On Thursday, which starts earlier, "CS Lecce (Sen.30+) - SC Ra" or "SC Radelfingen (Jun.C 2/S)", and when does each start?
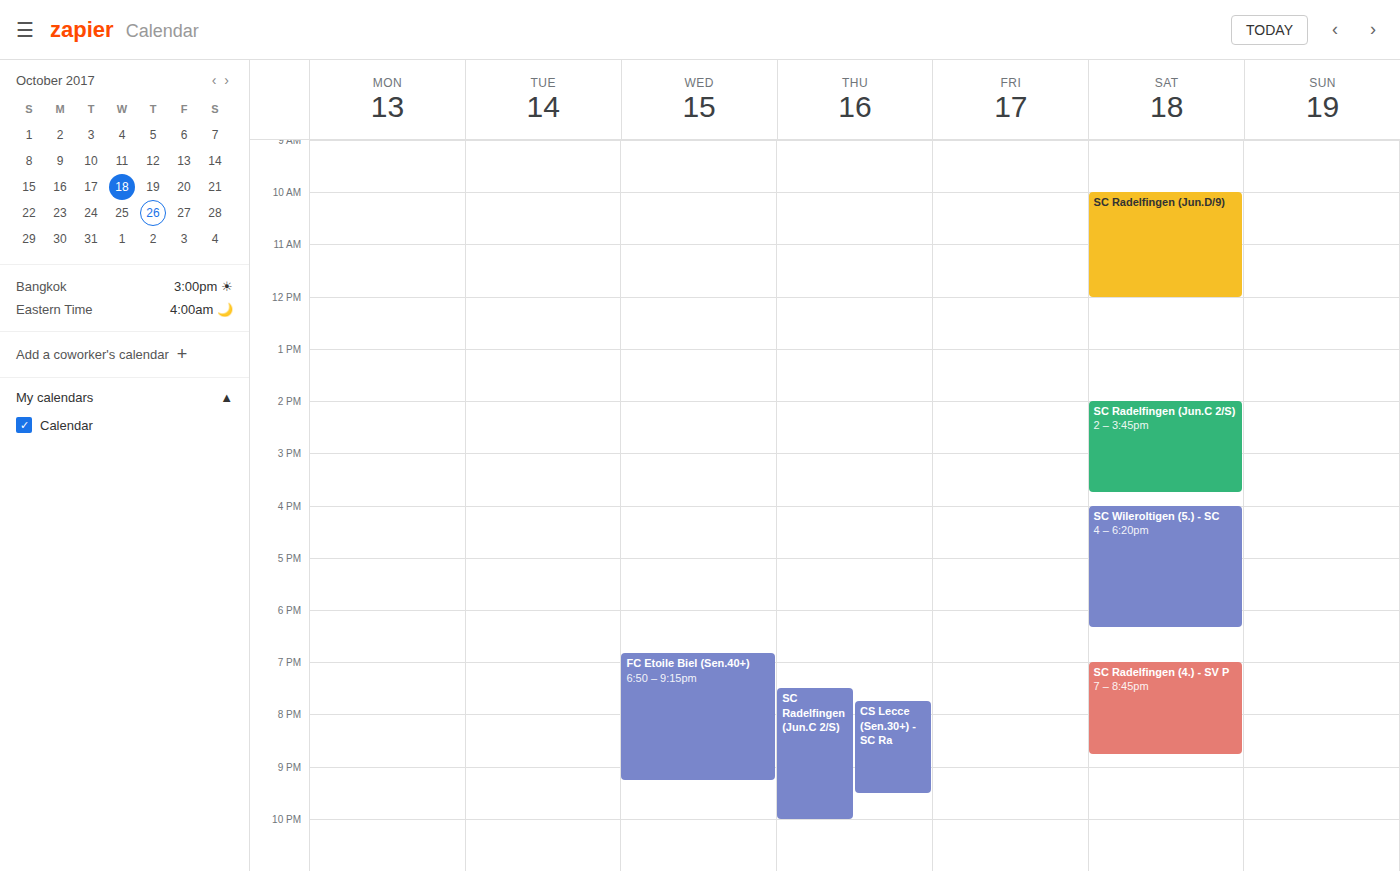
"SC Radelfingen (Jun.C 2/S)" 7:30 PM; "CS Lecce (Sen.30+) - SC Ra" 7:45 PM.